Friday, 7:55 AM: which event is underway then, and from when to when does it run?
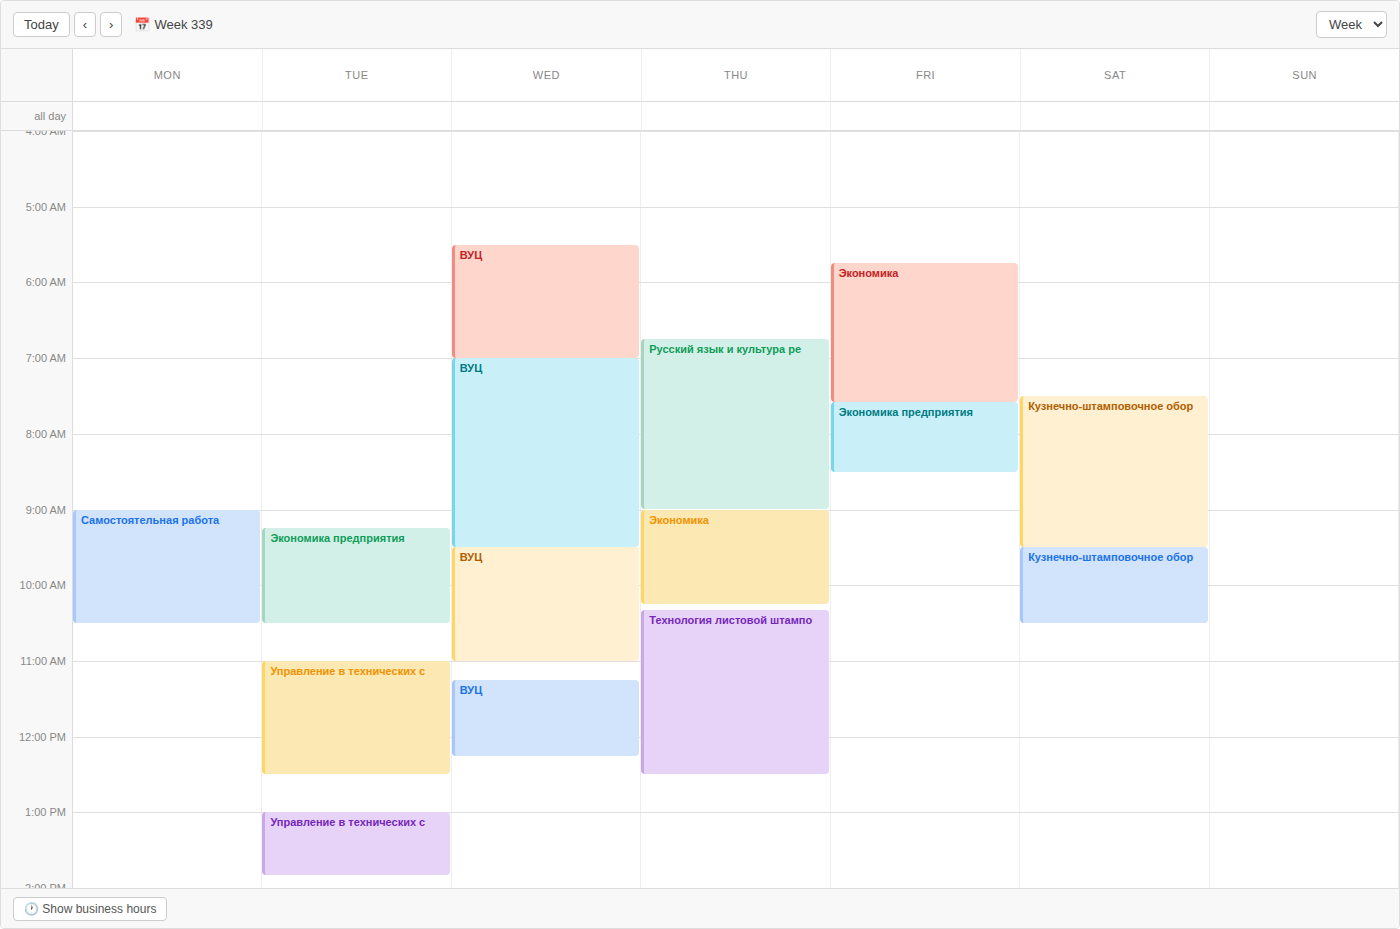
"Экономика предприятия", 7:35 AM to 8:30 AM